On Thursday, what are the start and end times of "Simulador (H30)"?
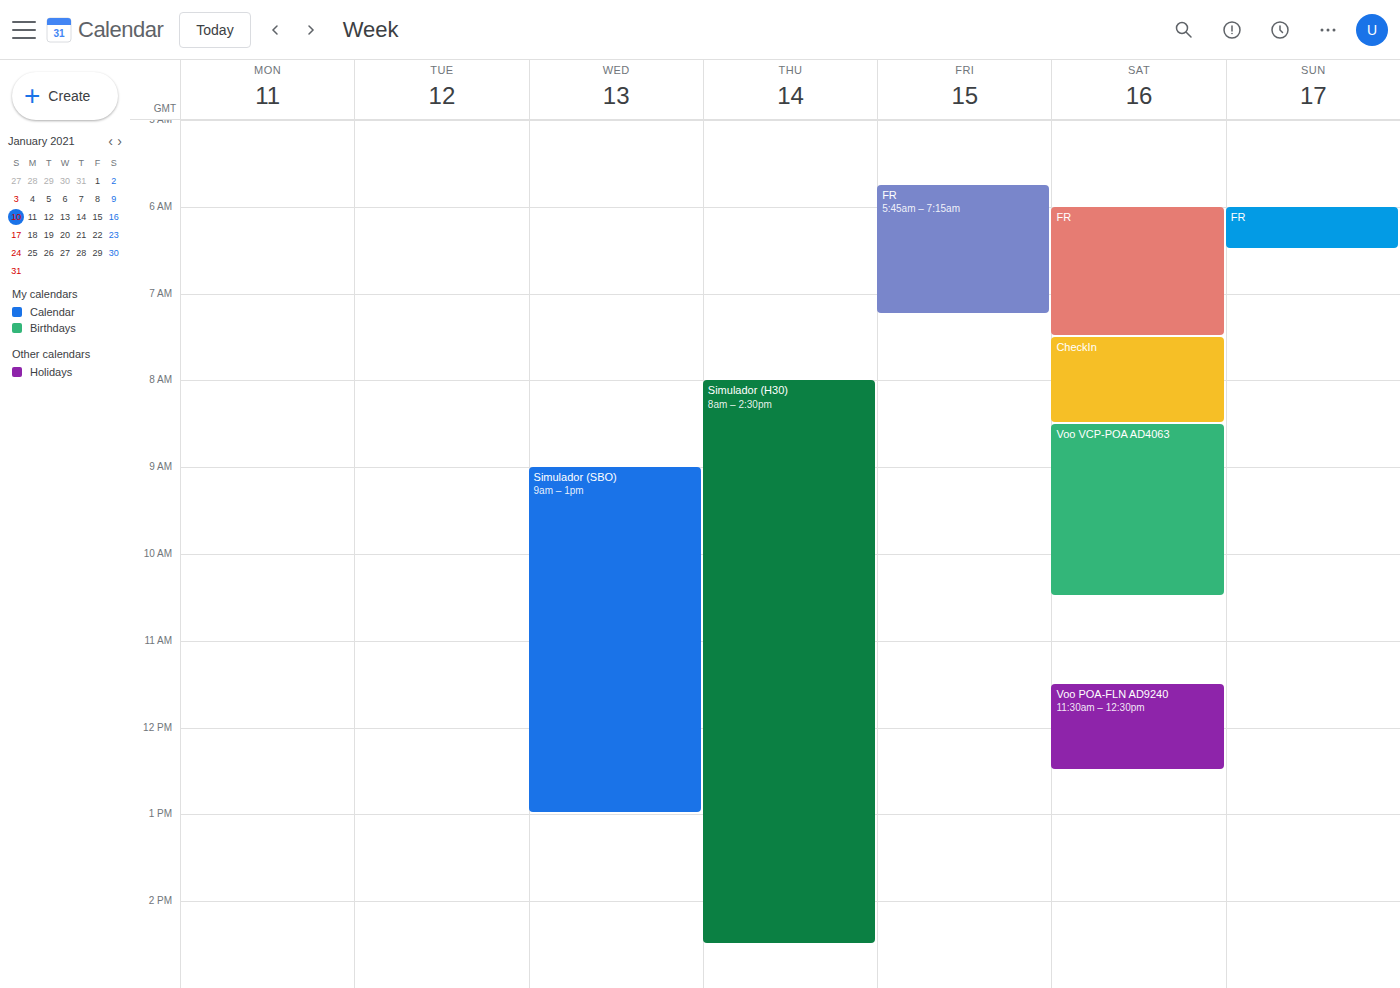
8:00 AM to 2:30 PM